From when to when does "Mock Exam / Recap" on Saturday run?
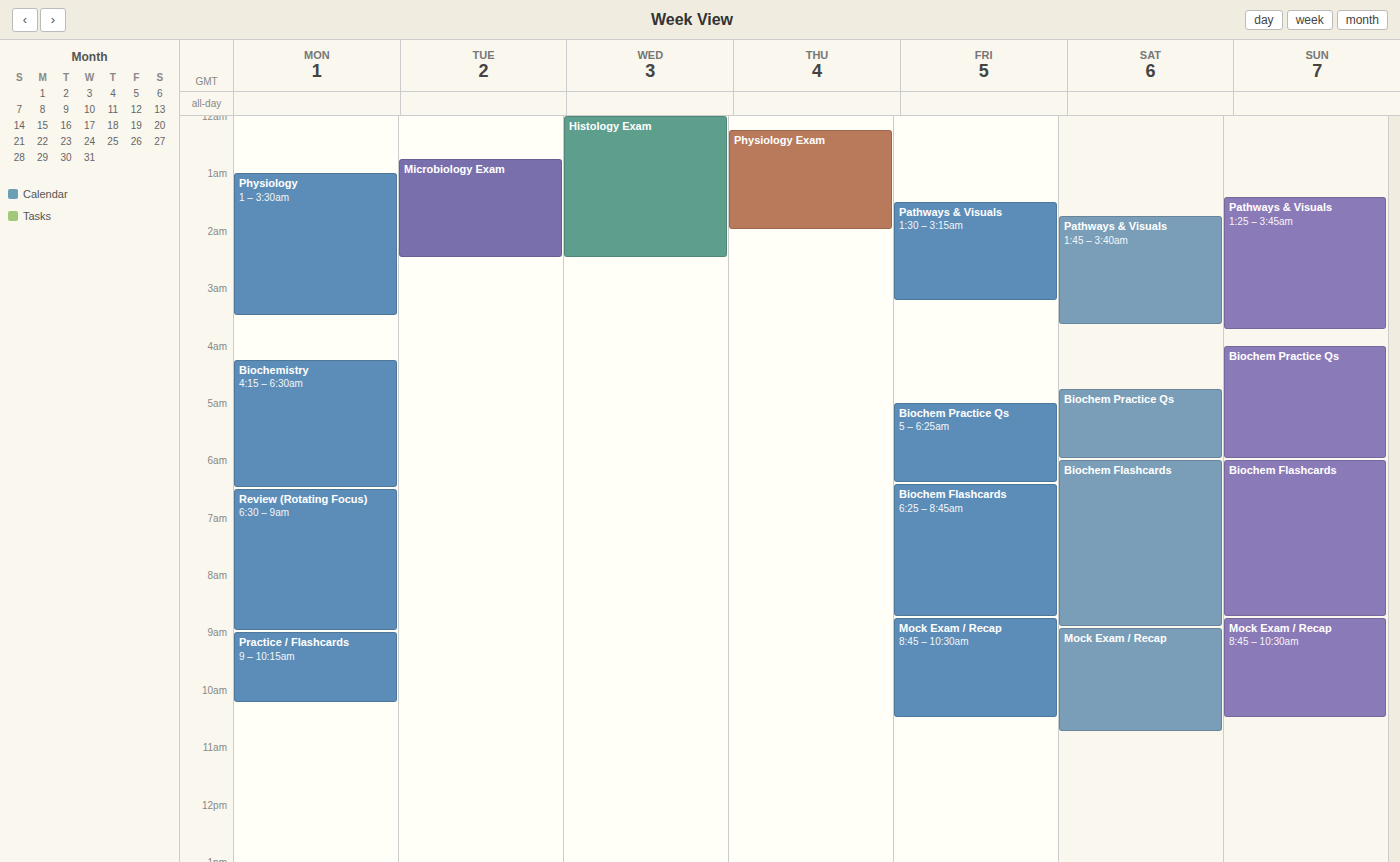
8:55 AM to 10:45 AM